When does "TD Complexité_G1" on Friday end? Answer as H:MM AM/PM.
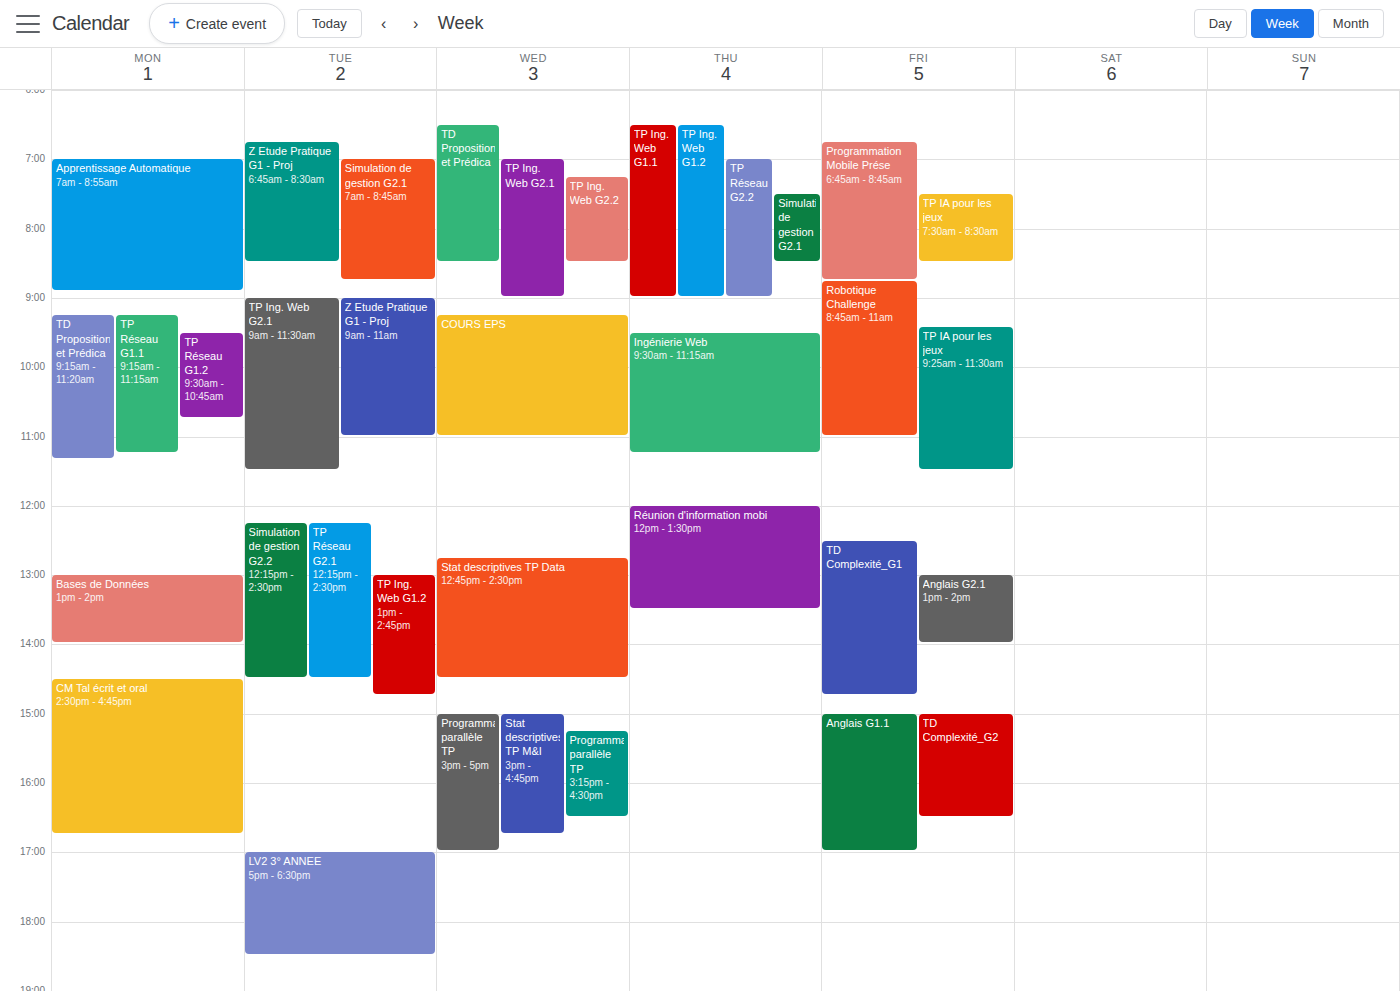
2:45 PM